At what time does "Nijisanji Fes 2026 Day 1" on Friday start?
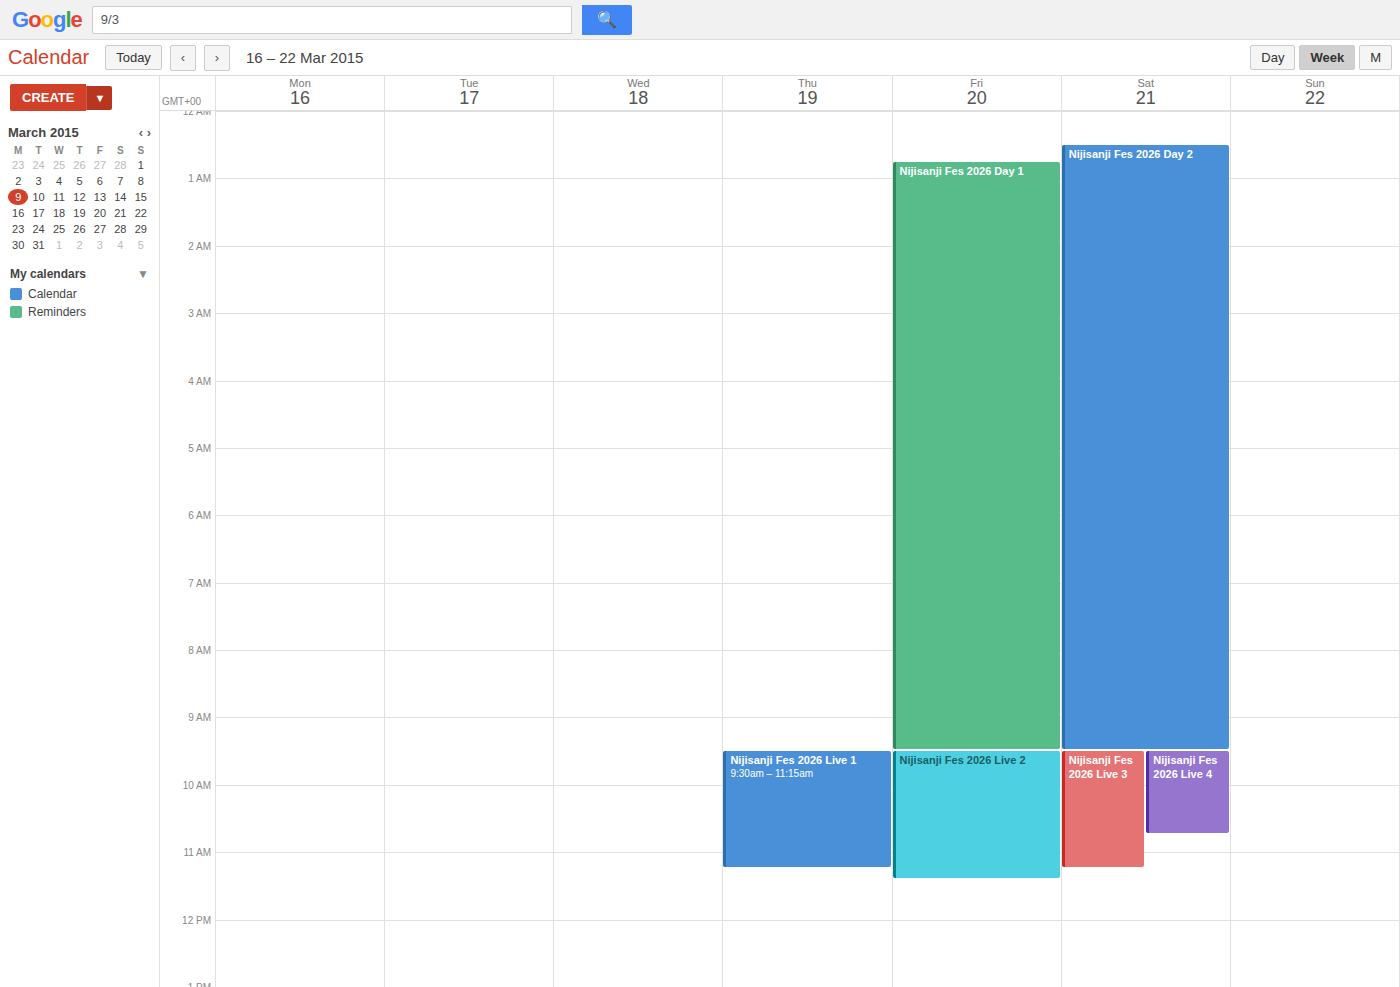
12:45 AM